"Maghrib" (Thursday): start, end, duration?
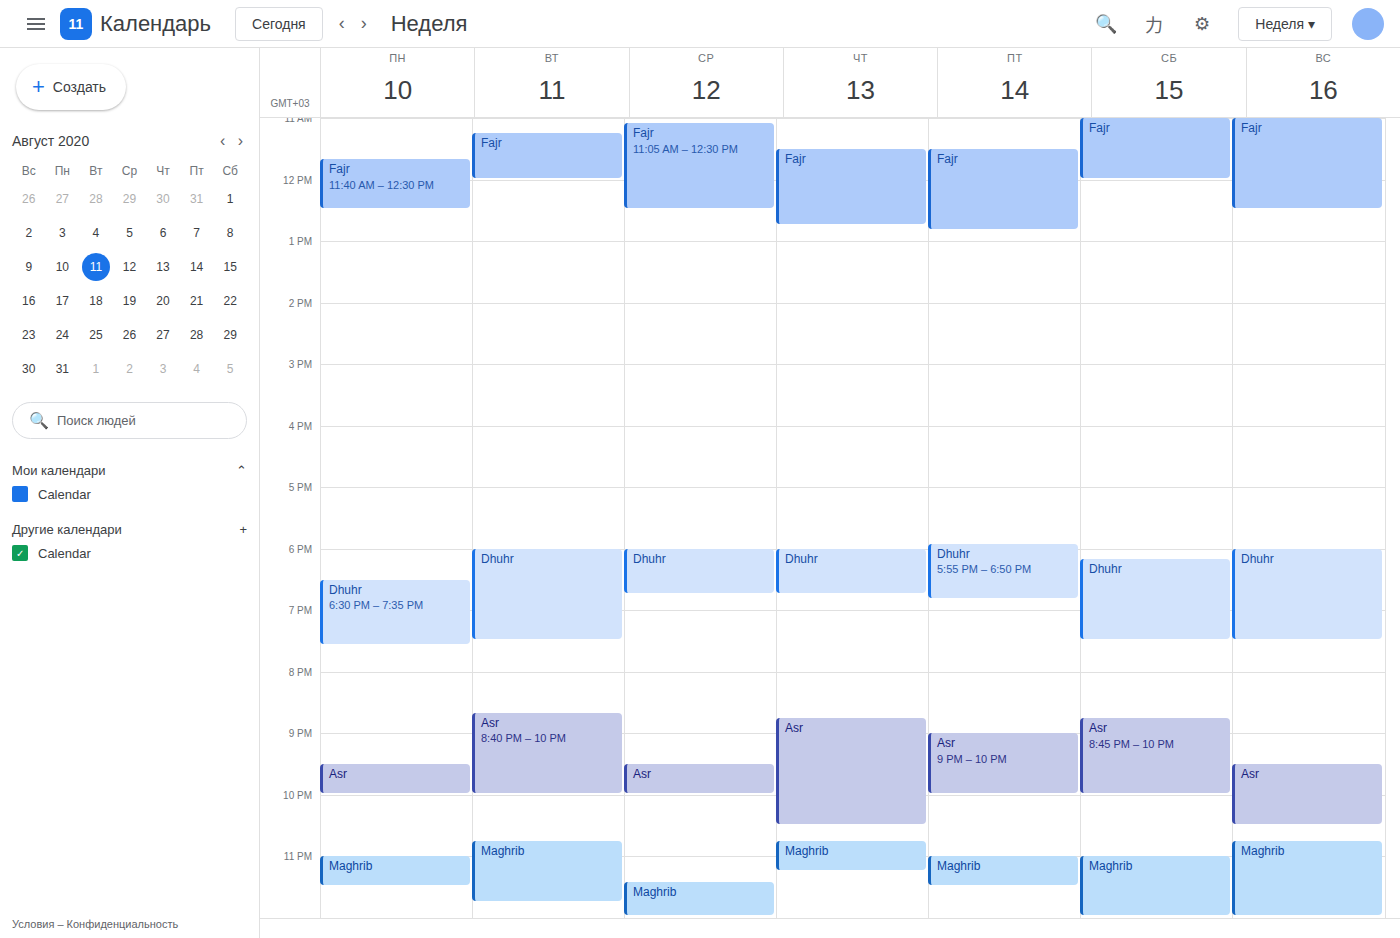
10:45 PM to 11:15 PM, 30 minutes